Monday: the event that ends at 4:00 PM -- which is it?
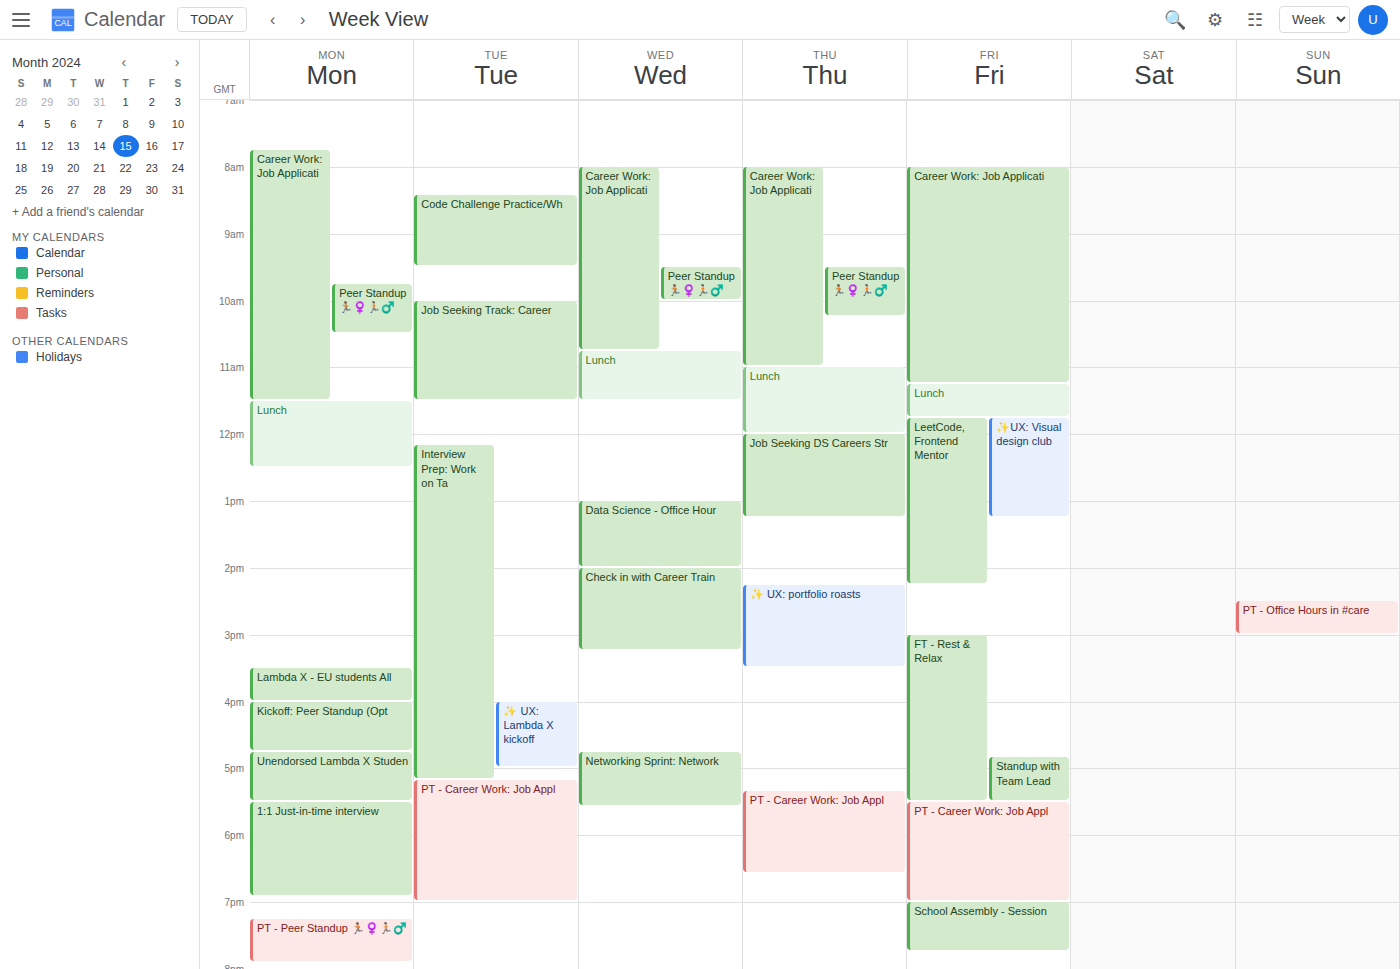
"Lambda X - EU students All"